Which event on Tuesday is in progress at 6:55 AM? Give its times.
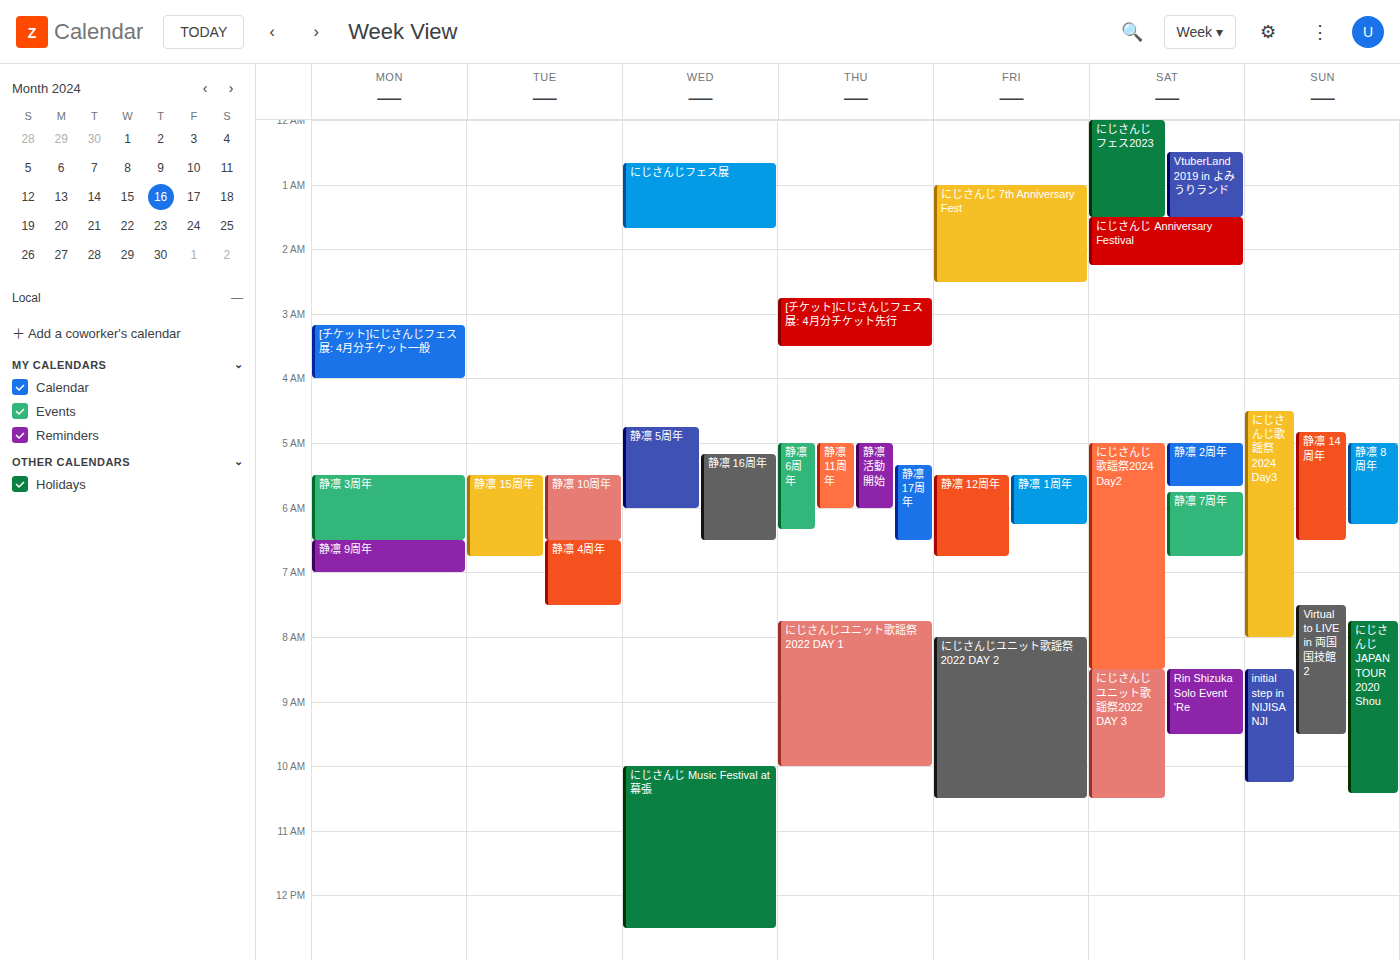
"静凛 4周年", 6:30 AM to 7:30 AM